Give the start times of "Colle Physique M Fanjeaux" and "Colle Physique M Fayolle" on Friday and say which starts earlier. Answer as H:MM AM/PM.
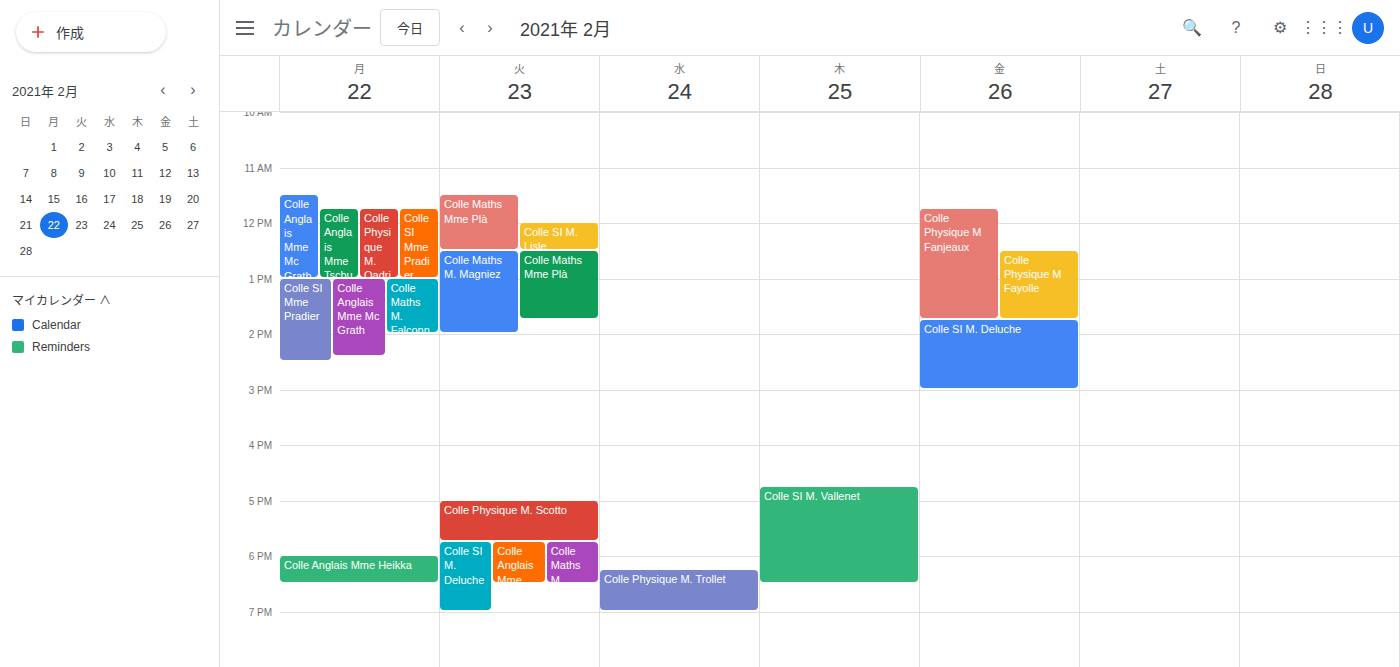
"Colle Physique M Fanjeaux" 11:45 AM; "Colle Physique M Fayolle" 12:30 PM.